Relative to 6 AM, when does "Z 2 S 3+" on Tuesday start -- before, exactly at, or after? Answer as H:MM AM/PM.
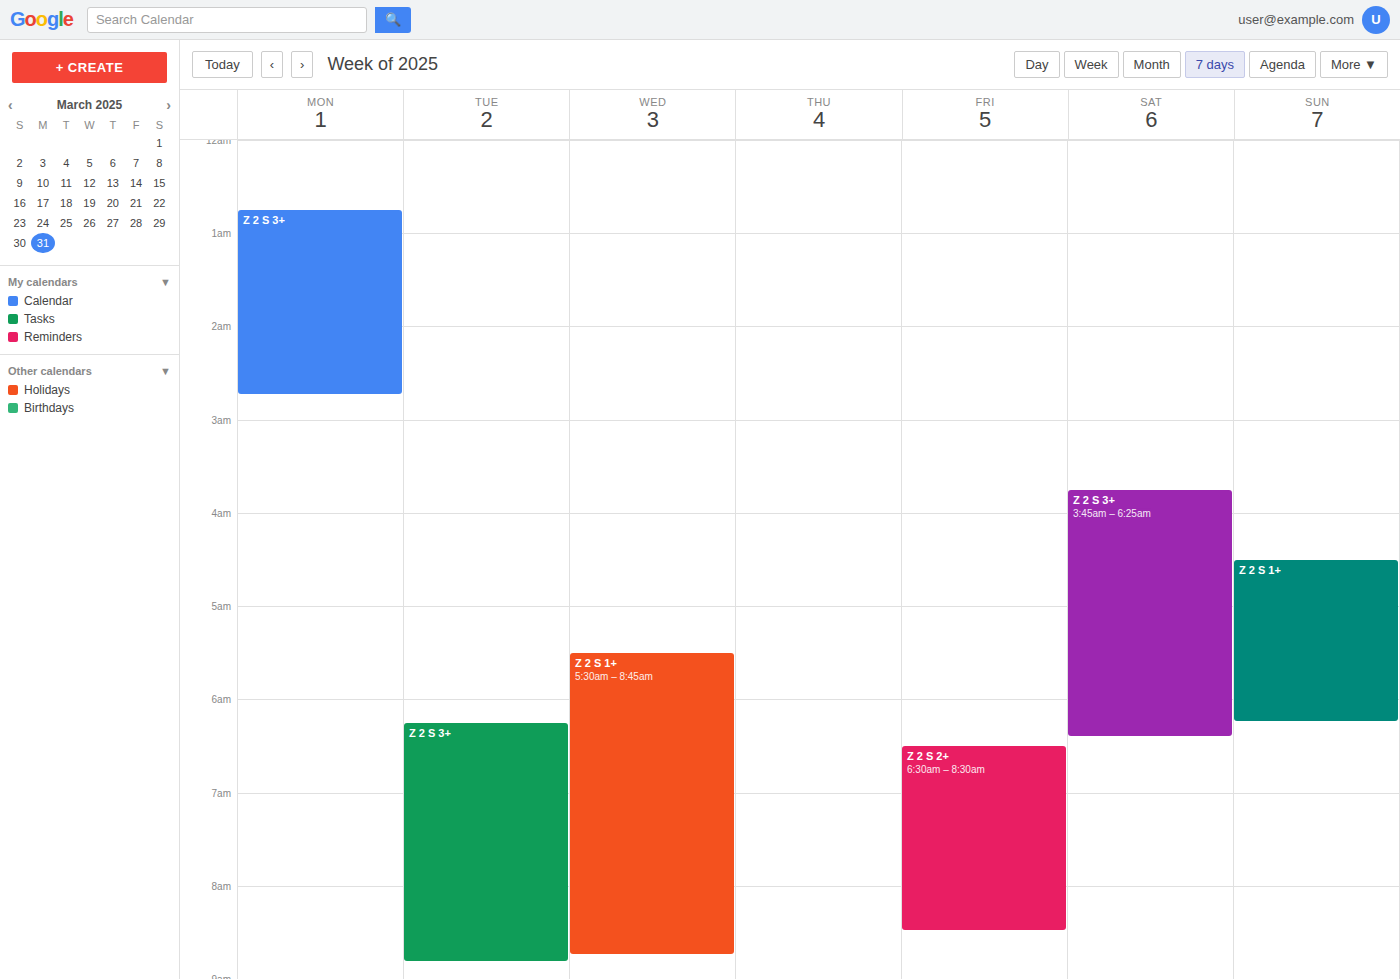
6:15 AM -- after 6 AM, 15 minutes below the 6 AM line.